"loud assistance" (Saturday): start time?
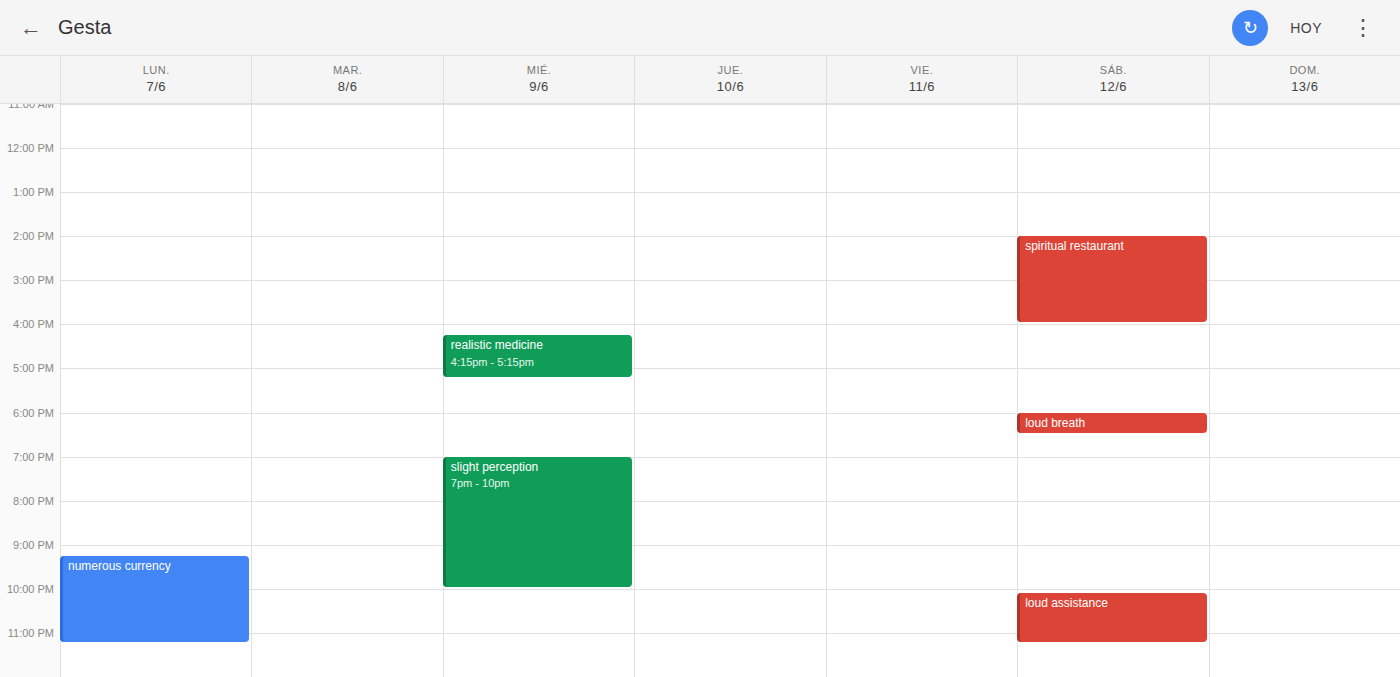
10:05 PM